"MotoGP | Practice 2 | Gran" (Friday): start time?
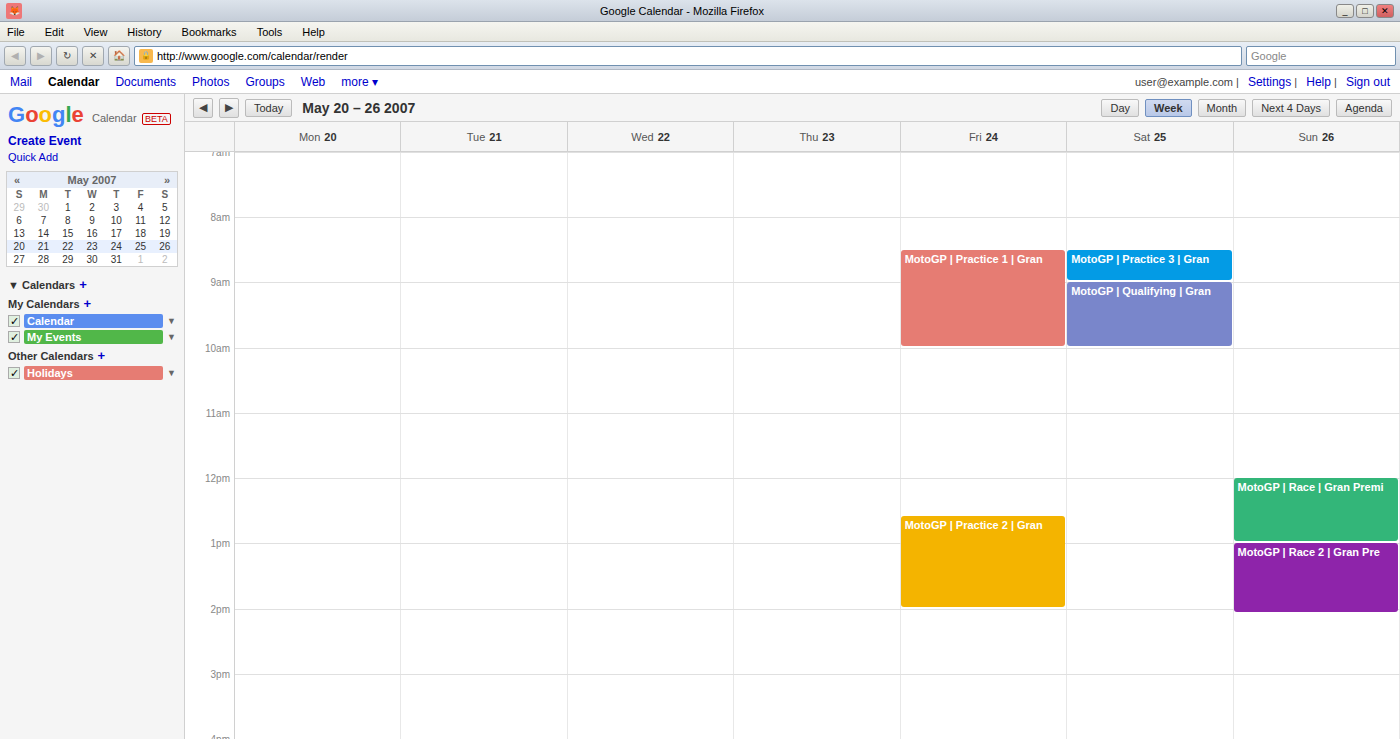
12:35